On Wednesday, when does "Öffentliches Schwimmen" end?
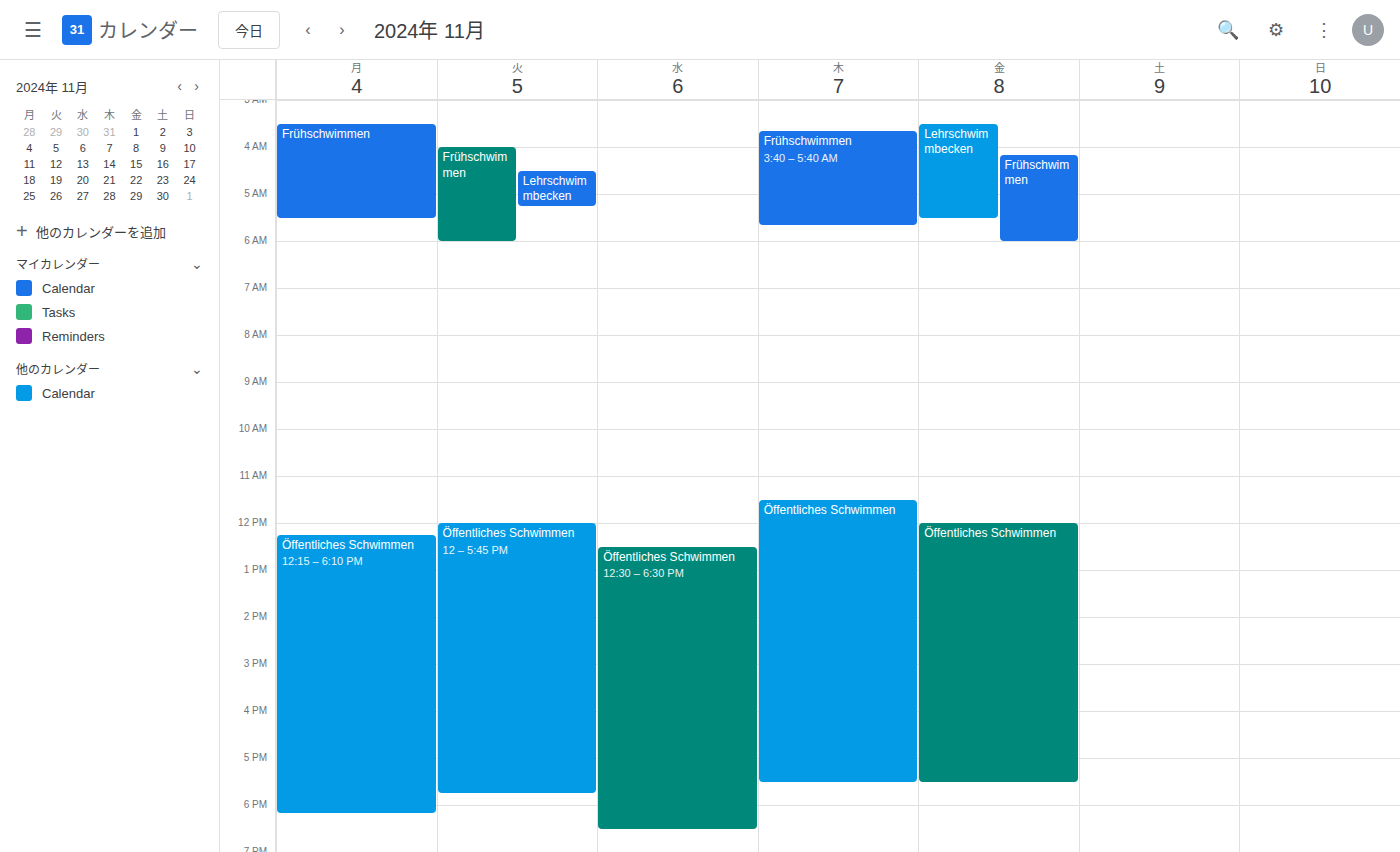
6:30 PM